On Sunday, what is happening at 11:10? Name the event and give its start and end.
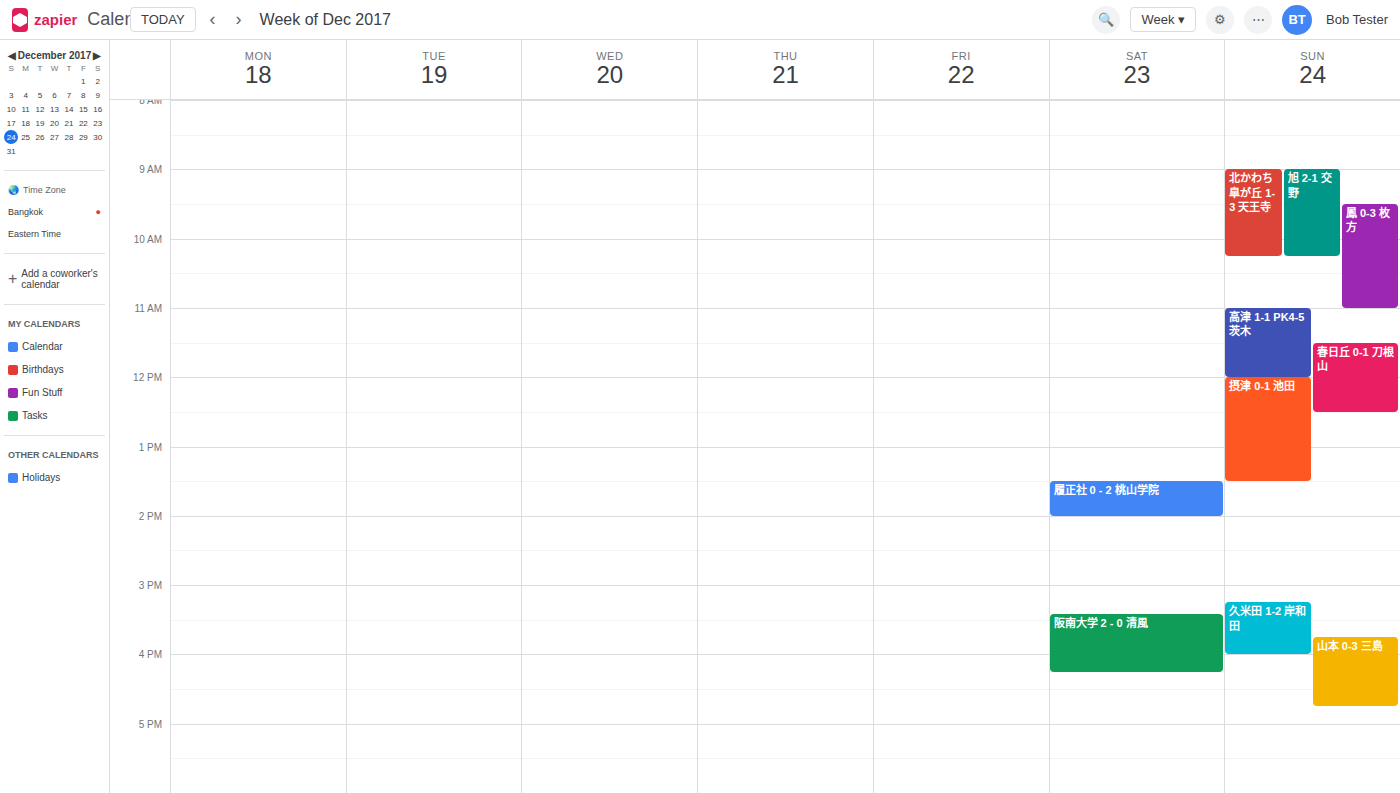
"高津 1-1 PK4-5 茨木", 11:00 to 12:00